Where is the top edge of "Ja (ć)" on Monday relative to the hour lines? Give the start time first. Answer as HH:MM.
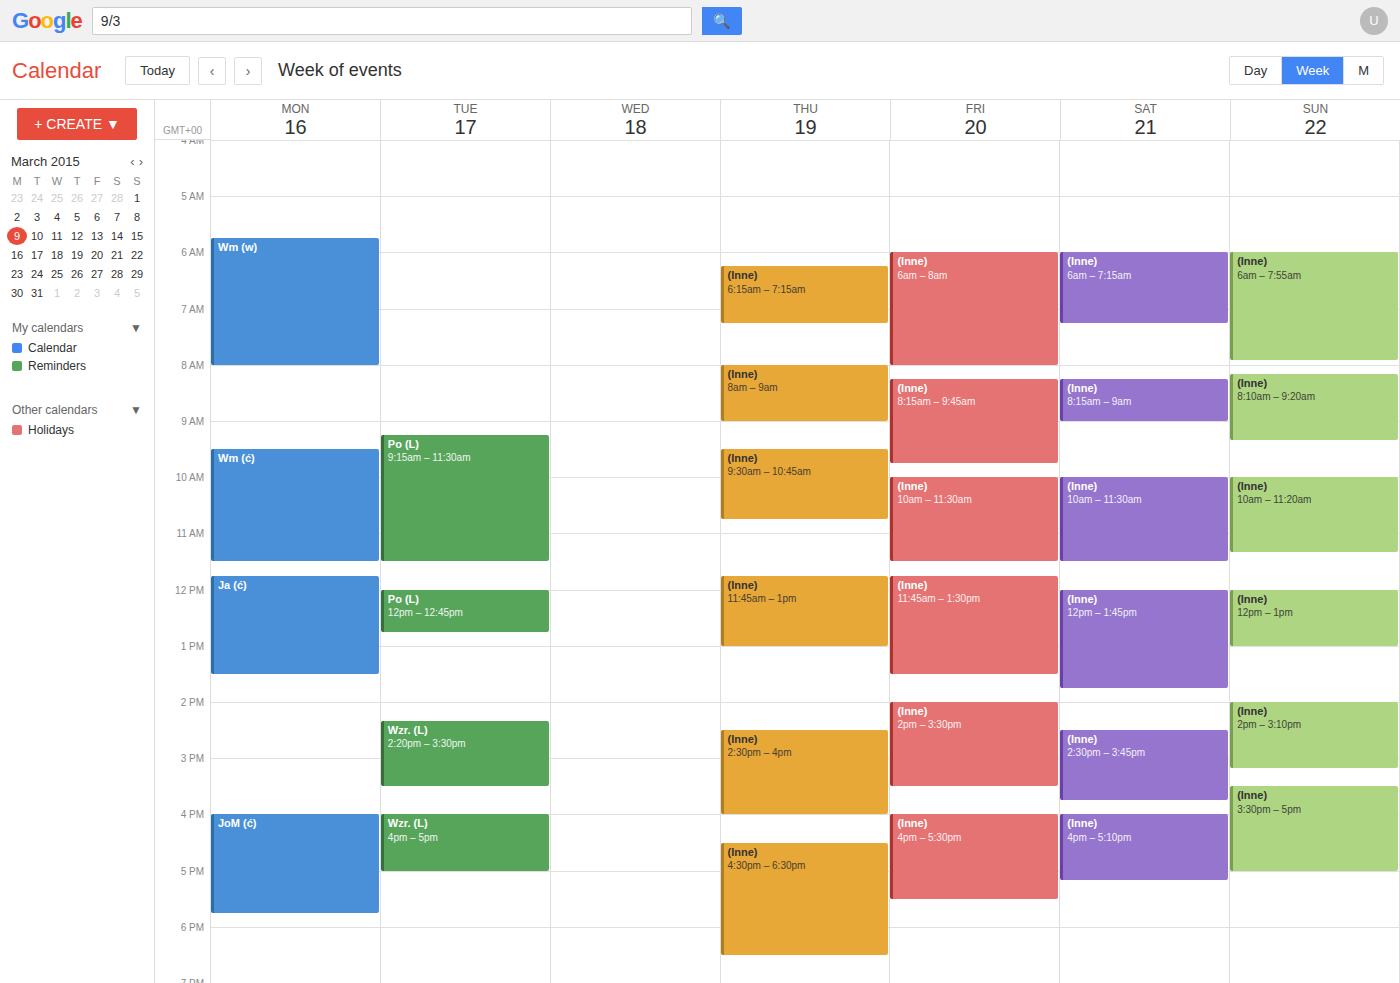
11:45 -- neither: three quarters of the way from the 11:00 line to the 12:00 line.